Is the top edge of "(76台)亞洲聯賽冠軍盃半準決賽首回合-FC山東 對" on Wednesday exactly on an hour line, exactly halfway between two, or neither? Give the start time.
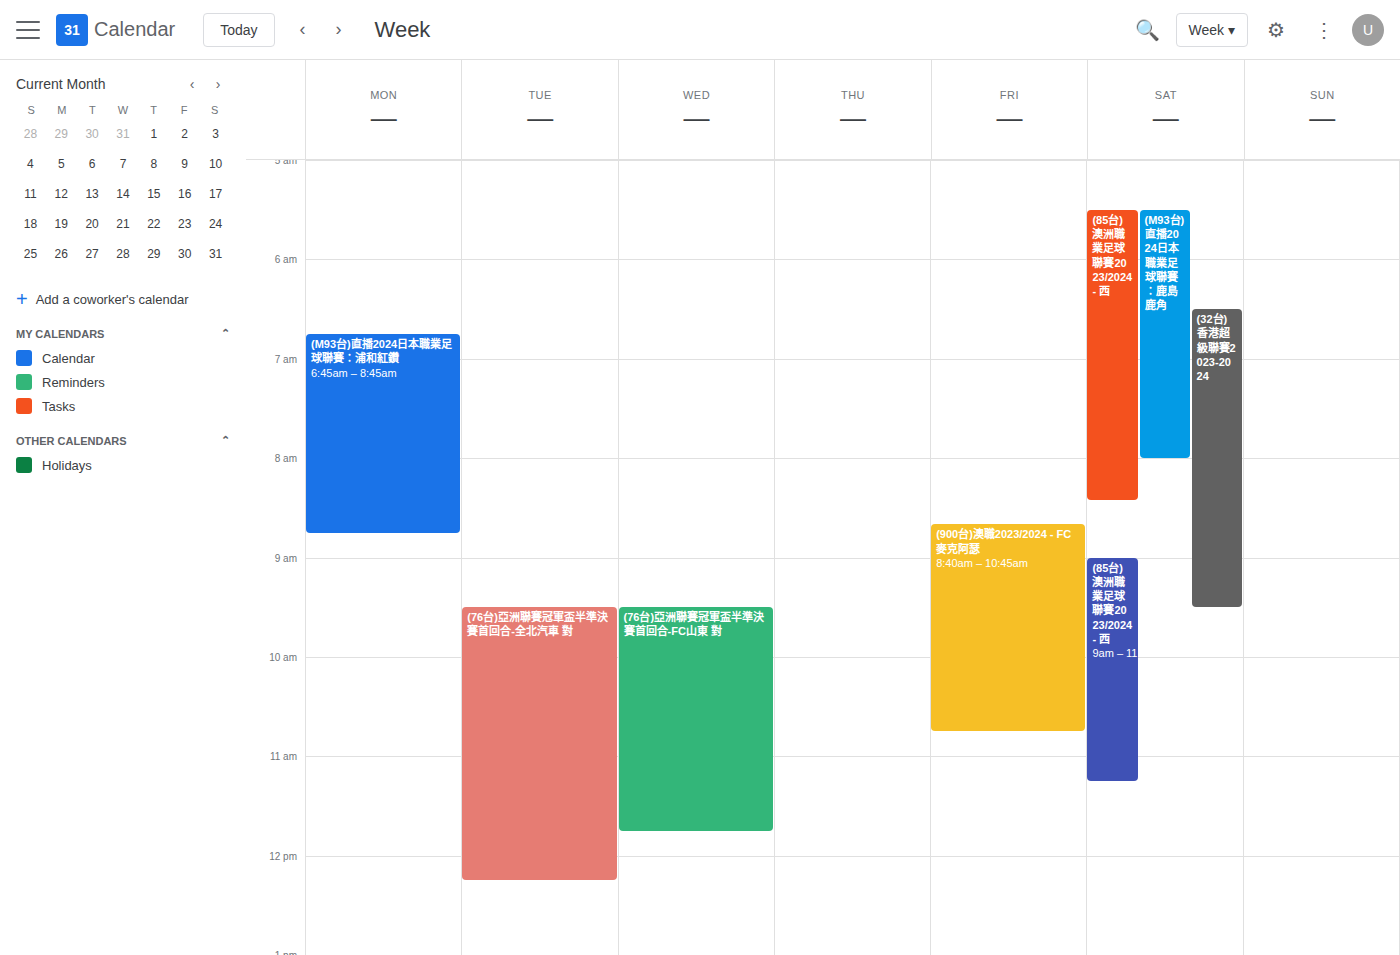
09:30 -- halfway between the 09:00 and 10:00 lines.